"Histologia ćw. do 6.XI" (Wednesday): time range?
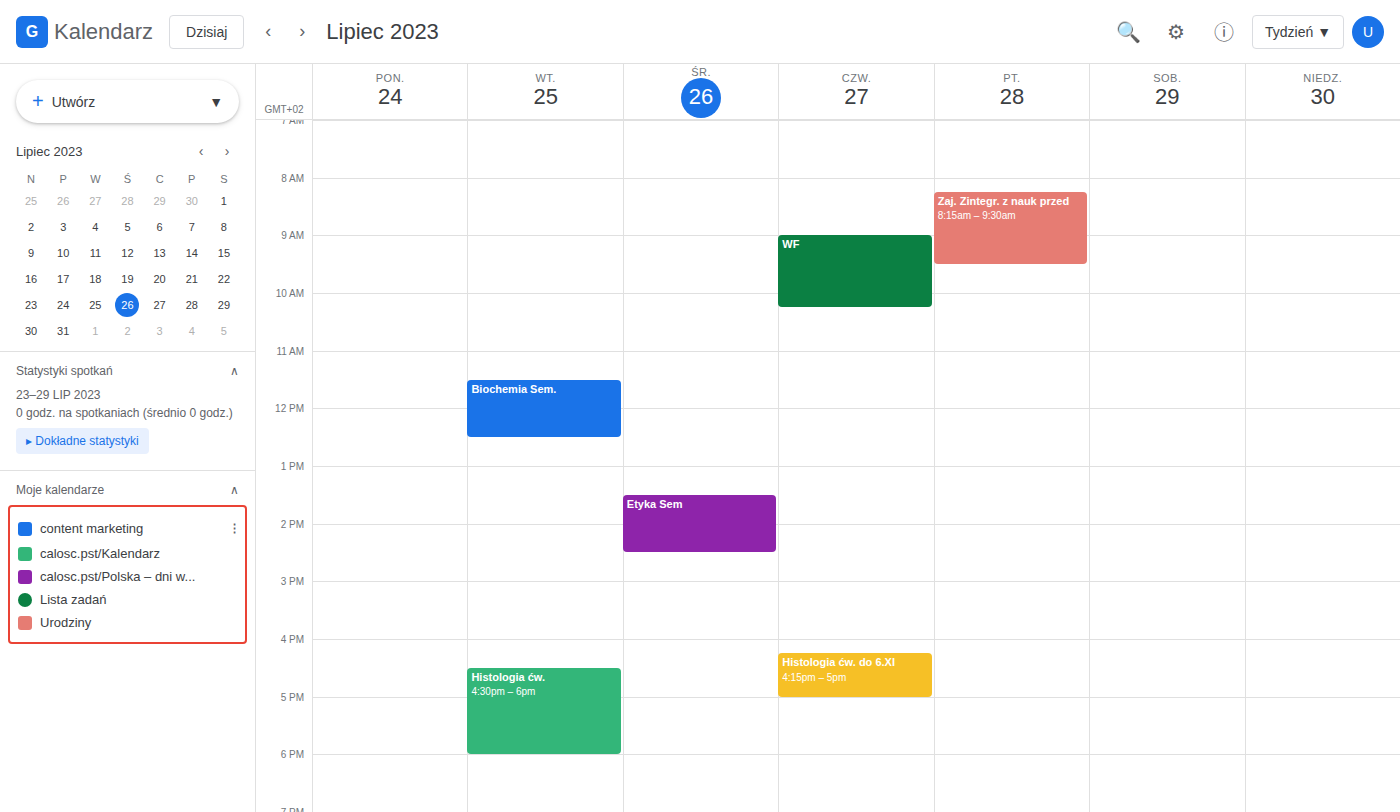
4:15 PM to 5:00 PM